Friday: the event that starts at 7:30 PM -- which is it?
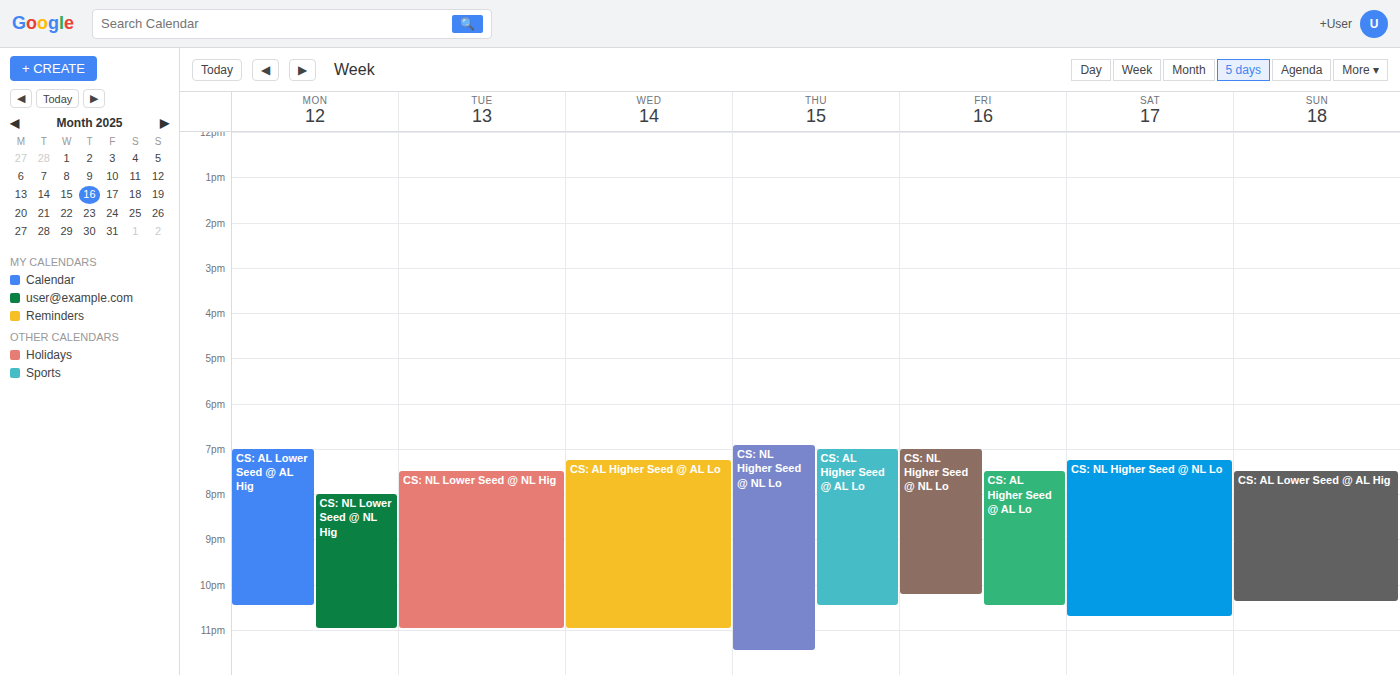
"CS: AL Higher Seed @ AL Lo"